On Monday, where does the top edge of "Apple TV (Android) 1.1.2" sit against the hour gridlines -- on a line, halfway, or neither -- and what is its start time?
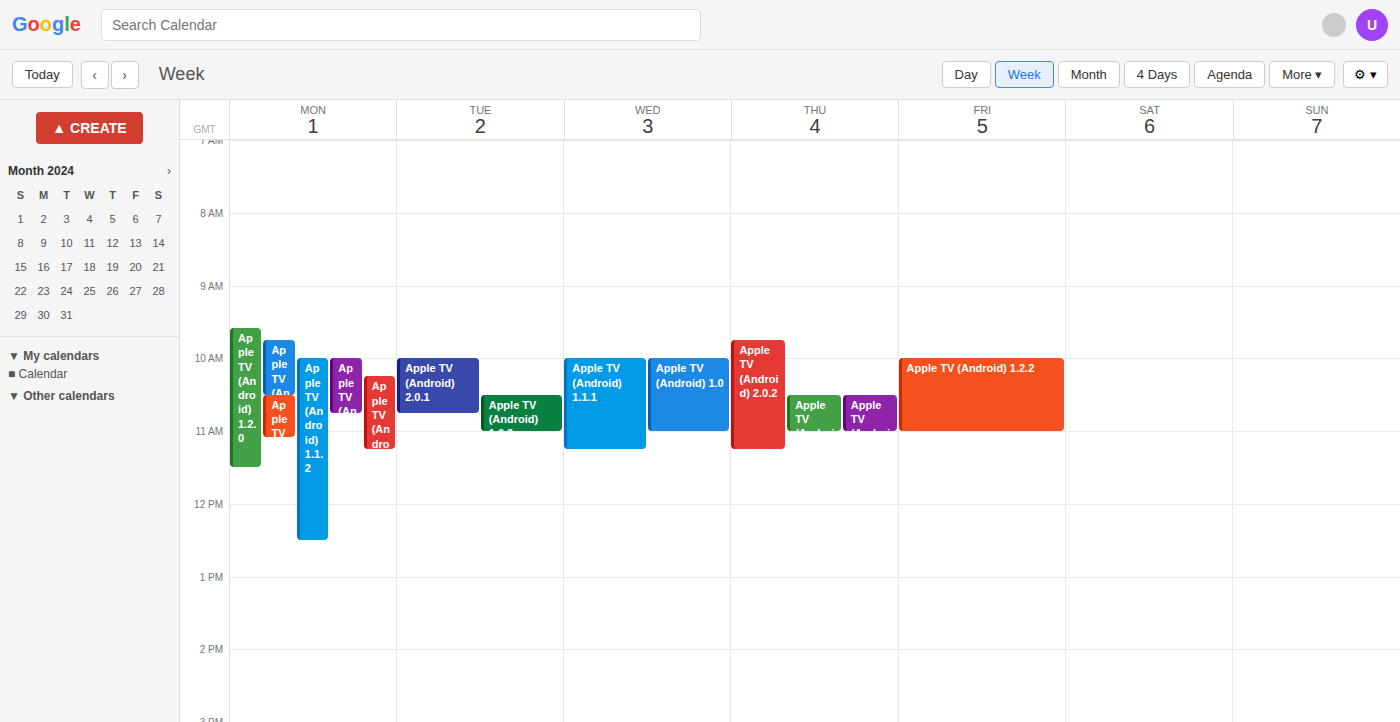
10:00 AM -- exactly on the 10 AM line.